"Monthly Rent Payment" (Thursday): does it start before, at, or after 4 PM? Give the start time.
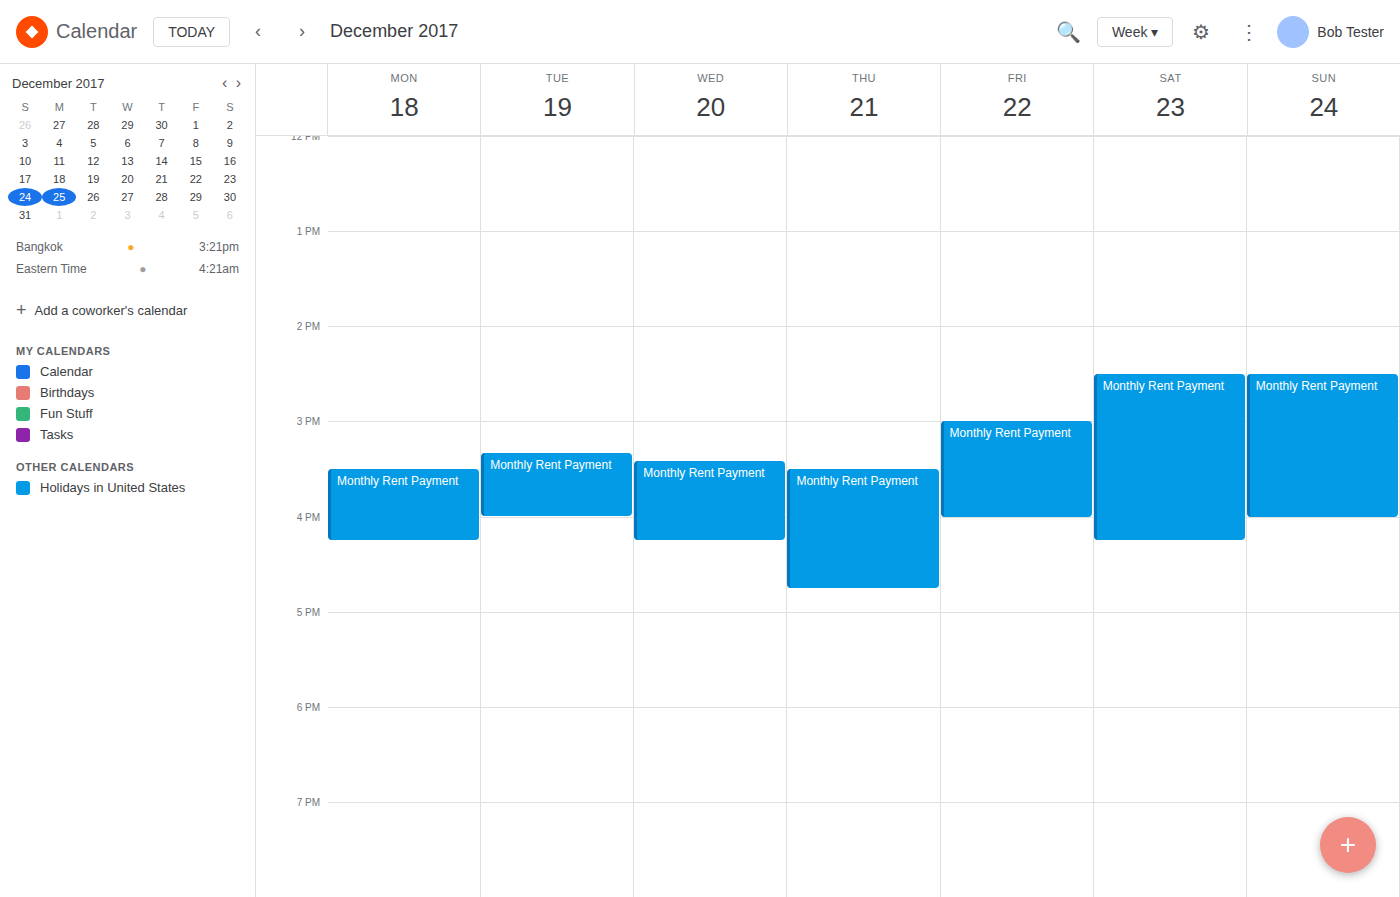
3:30 PM -- before 4 PM, 30 minutes above the 4 PM line.